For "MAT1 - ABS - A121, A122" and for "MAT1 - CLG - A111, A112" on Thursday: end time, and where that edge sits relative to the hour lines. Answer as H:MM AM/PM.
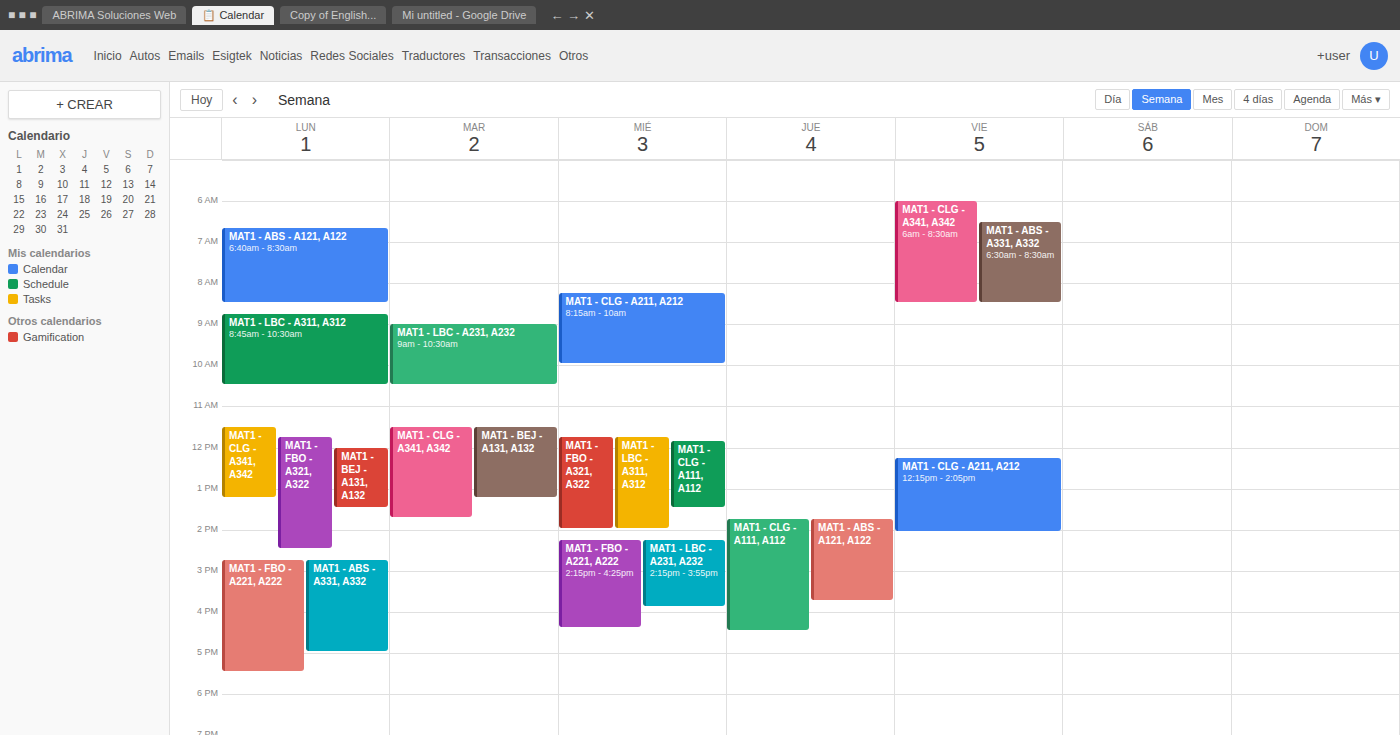
"MAT1 - ABS - A121, A122": 3:45 PM, neither: three quarters of the way from the 3 PM line to the 4 PM line. "MAT1 - CLG - A111, A112": 4:30 PM, halfway between the 4 PM and 5 PM lines.